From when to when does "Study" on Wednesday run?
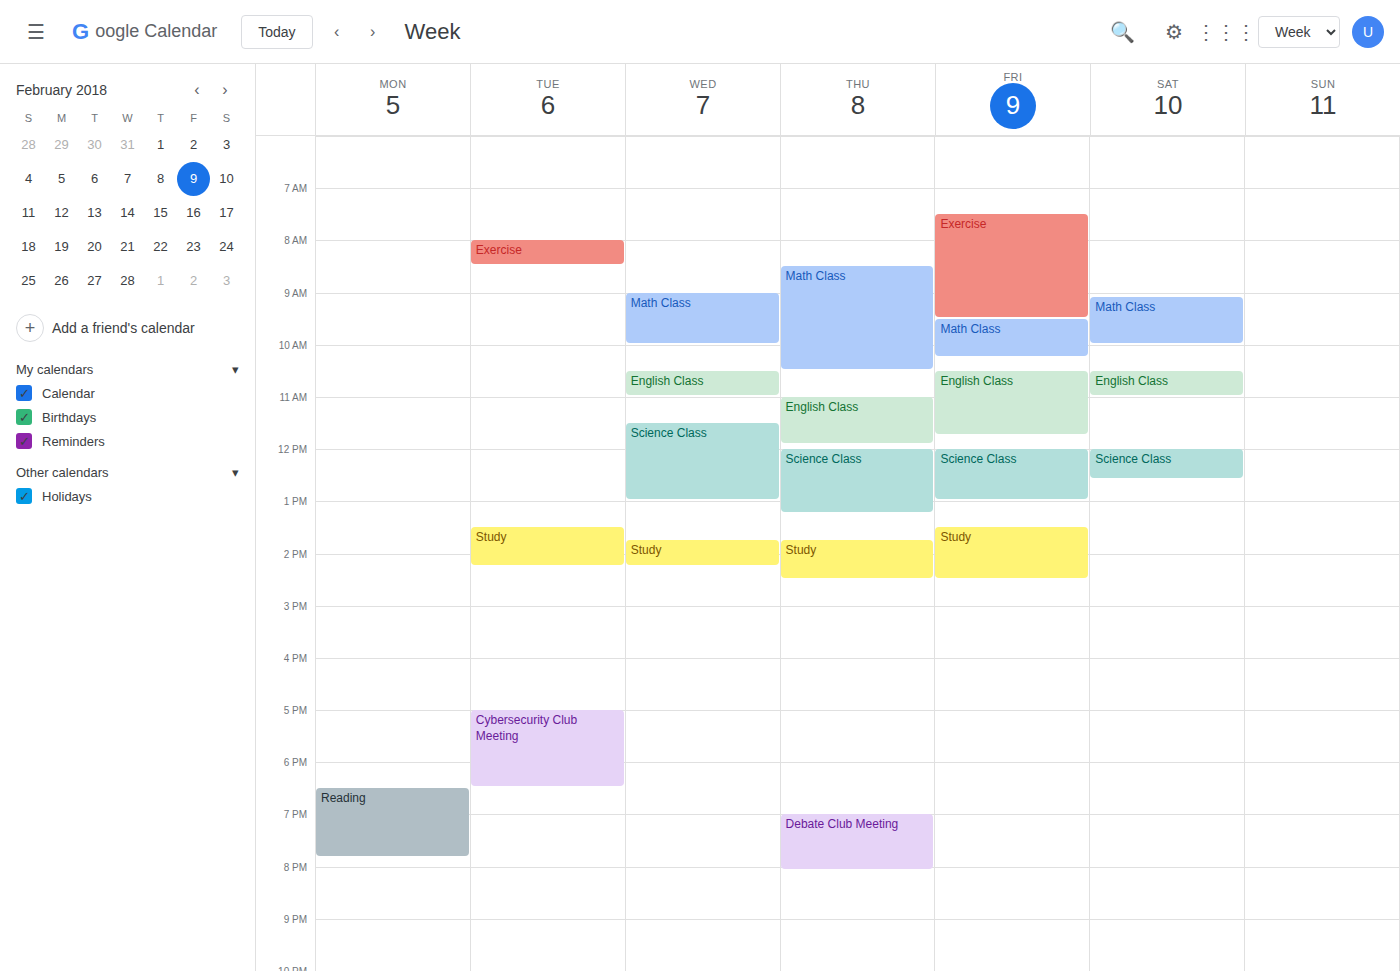
1:45 PM to 2:15 PM